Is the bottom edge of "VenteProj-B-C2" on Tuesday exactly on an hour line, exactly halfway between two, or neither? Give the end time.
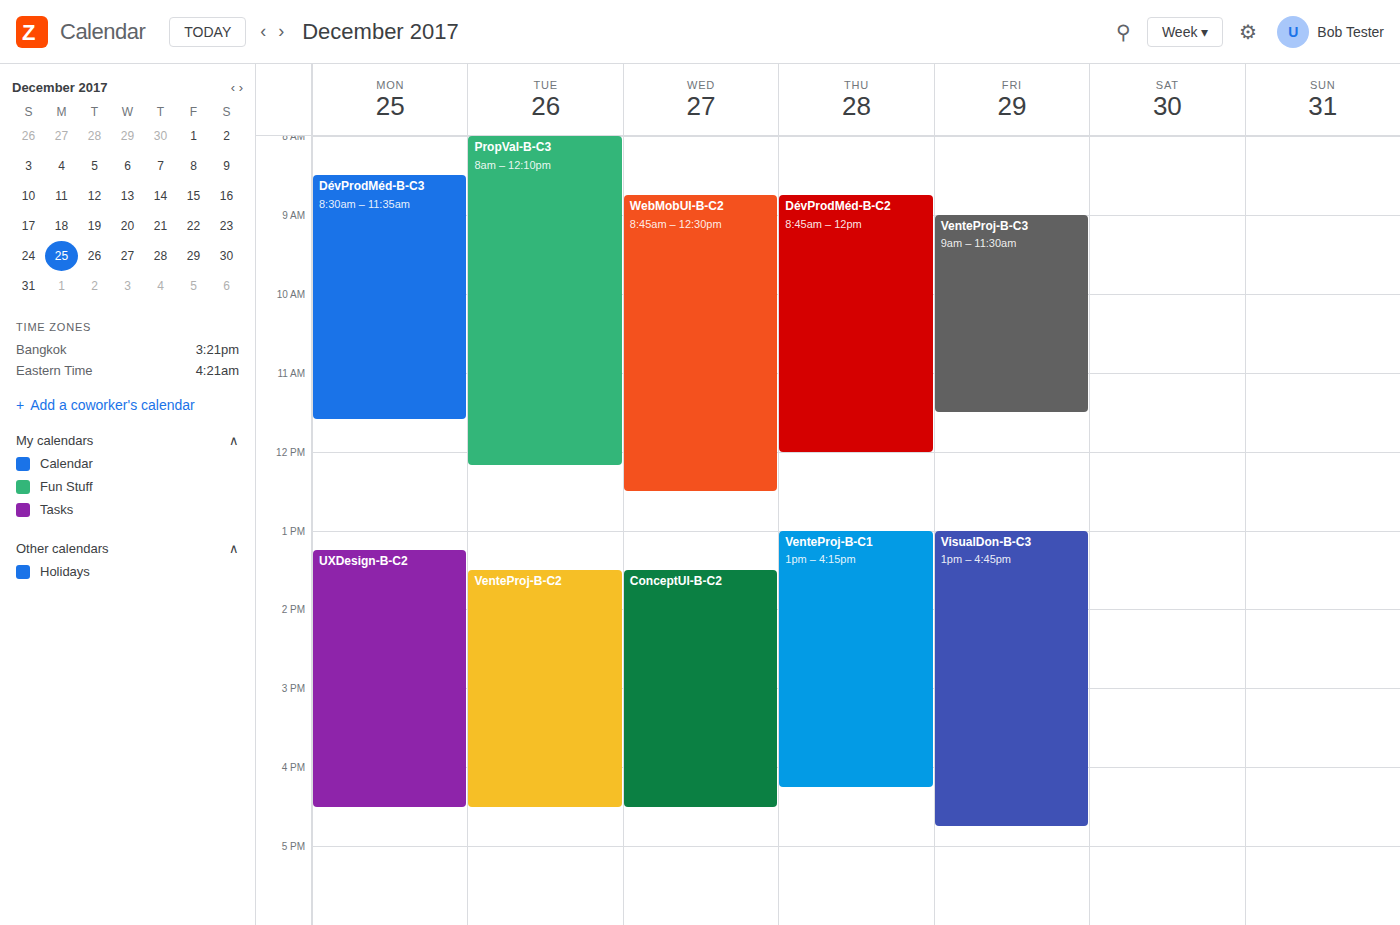
4:30 PM -- halfway between the 4 PM and 5 PM lines.